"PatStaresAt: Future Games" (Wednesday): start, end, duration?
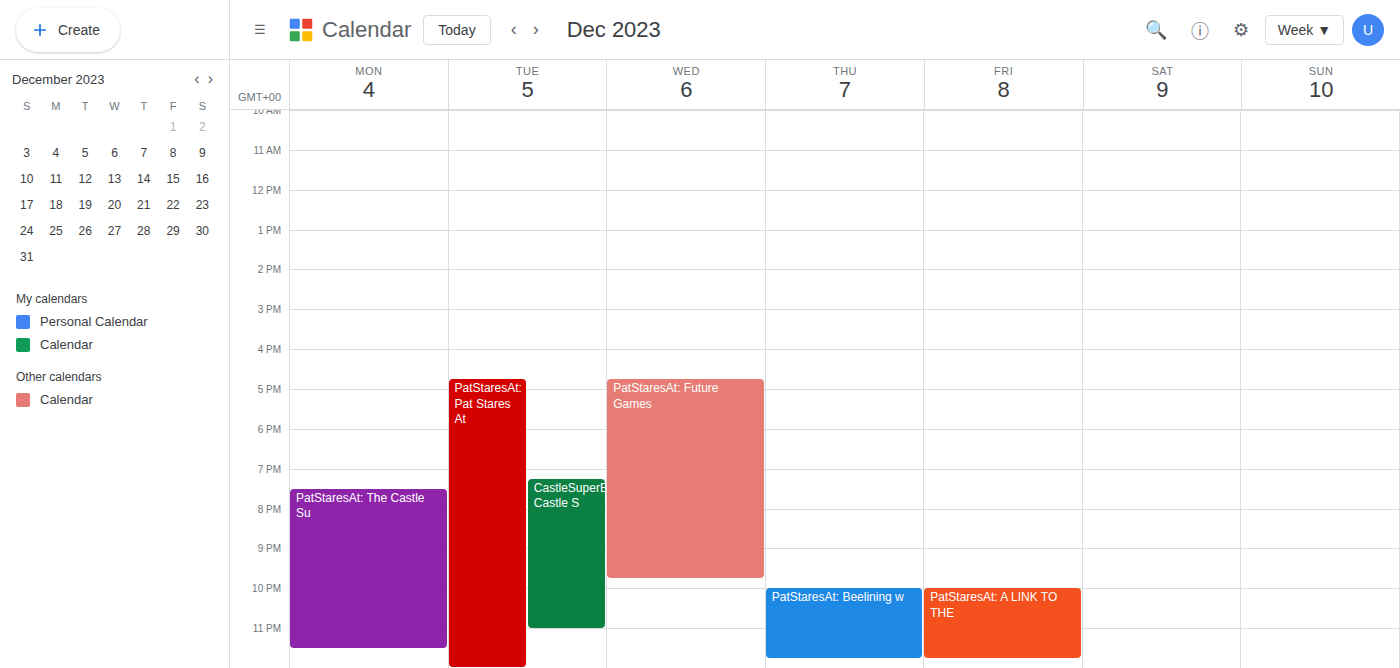
4:45 PM to 9:45 PM, 5 hours